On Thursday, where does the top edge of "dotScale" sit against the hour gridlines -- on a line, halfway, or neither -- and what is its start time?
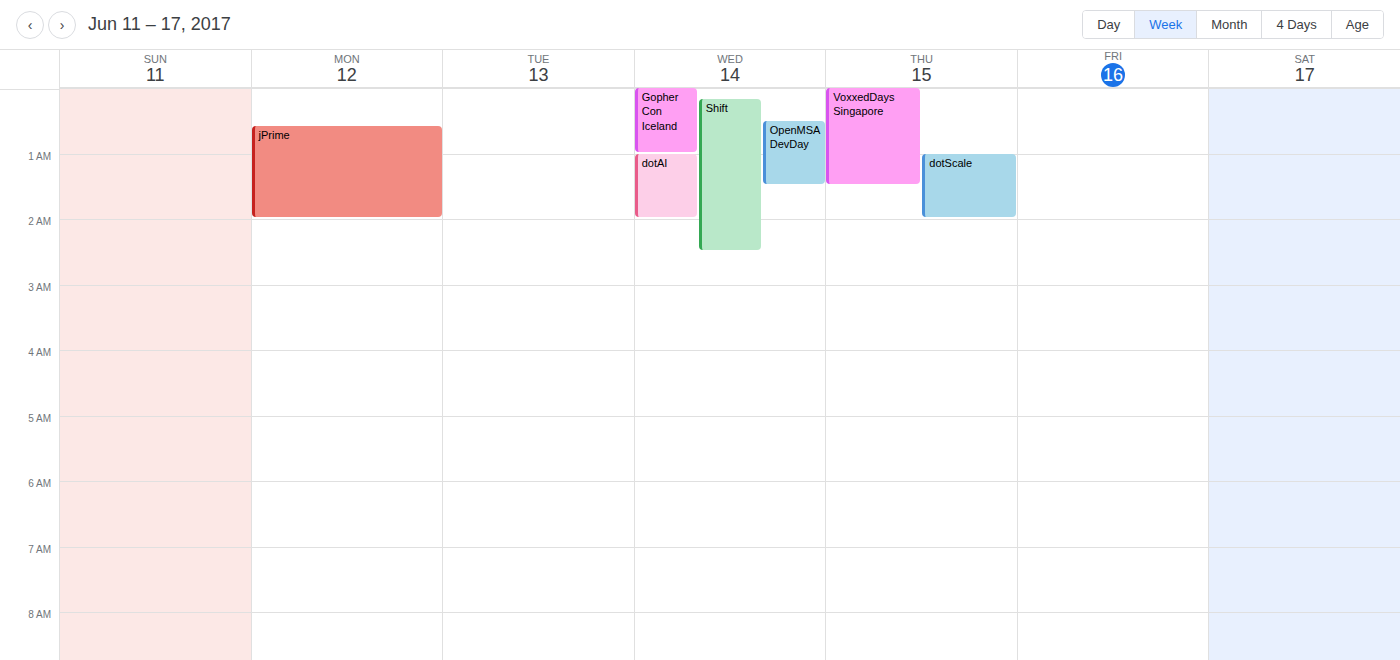
1:00 AM -- exactly on the 1 AM line.